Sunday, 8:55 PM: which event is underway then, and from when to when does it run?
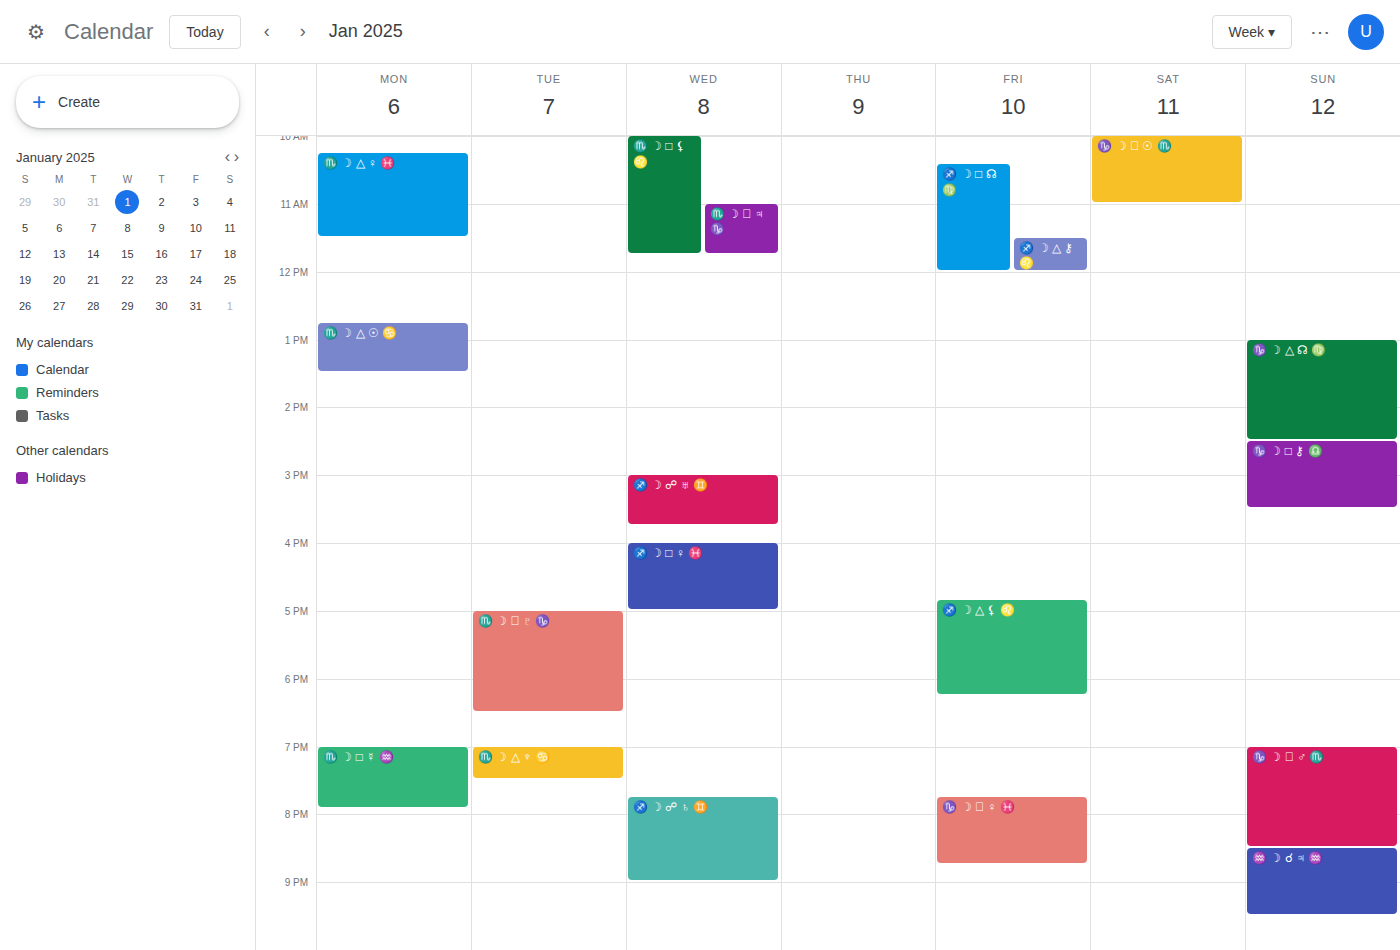
"♒️ ☽ ☌ ♃ ♒️", 8:30 PM to 9:30 PM